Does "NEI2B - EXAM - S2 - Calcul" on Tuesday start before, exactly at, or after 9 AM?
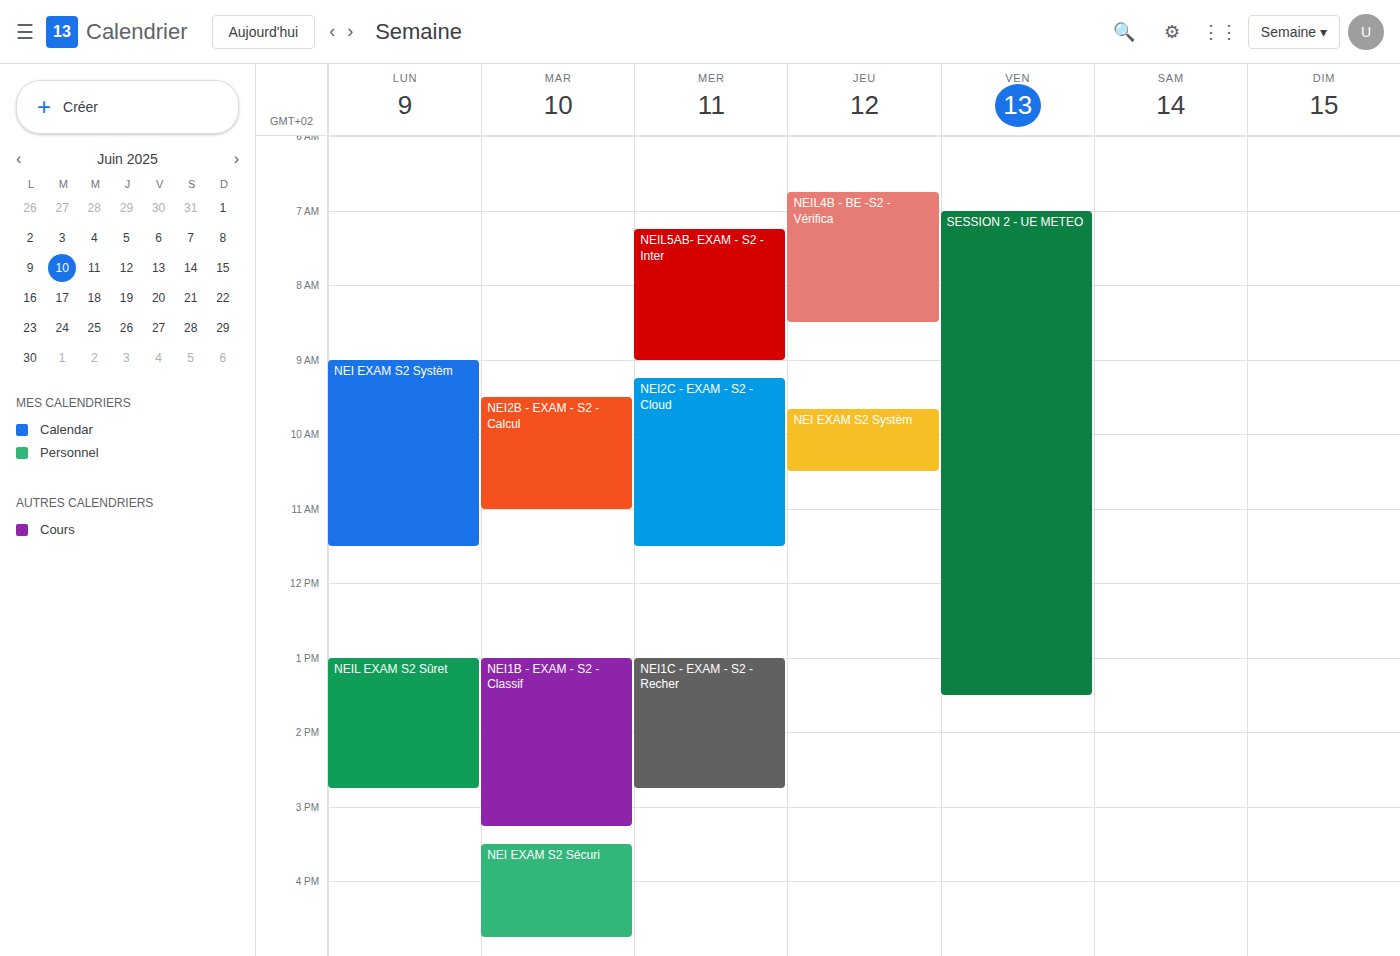
9:30 AM -- after 9 AM, 30 minutes below the 9 AM line.